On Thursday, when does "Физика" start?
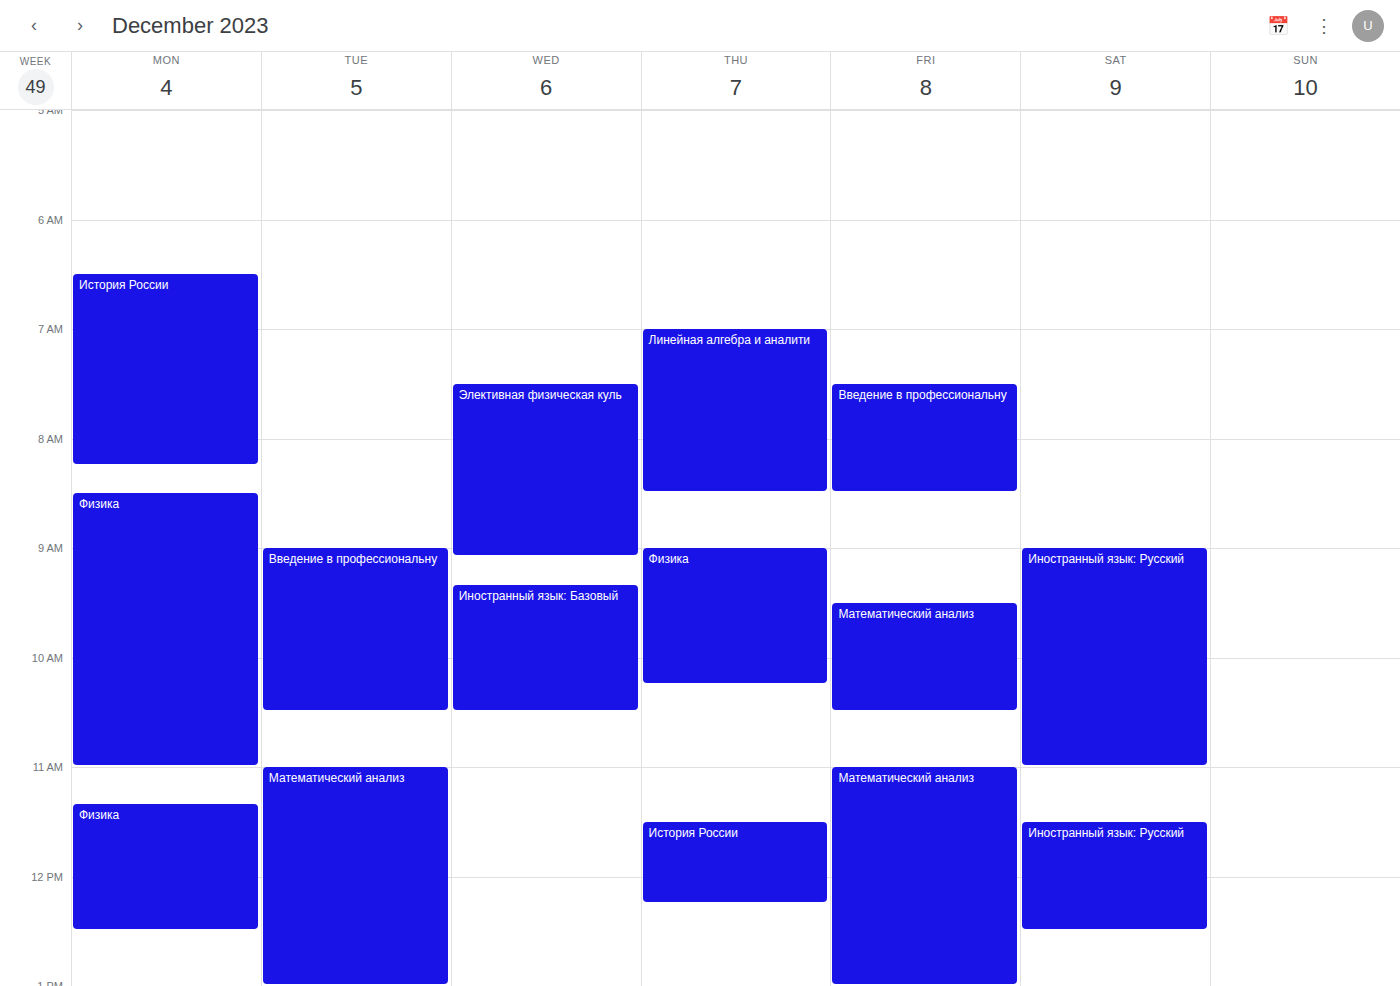
9:00 AM